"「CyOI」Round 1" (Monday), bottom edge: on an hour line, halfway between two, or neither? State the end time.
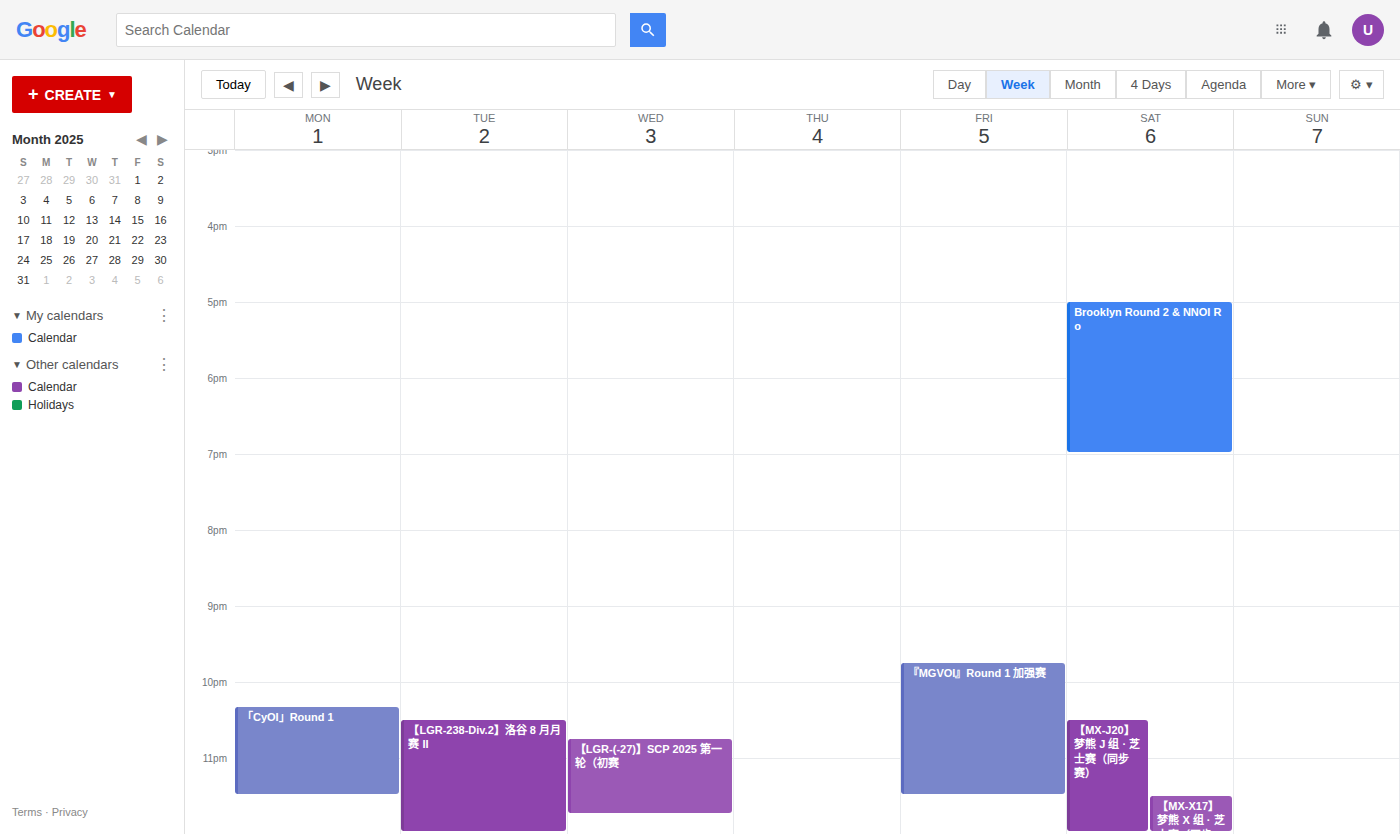
23:30 -- halfway between the 23:00 and 24:00 lines.